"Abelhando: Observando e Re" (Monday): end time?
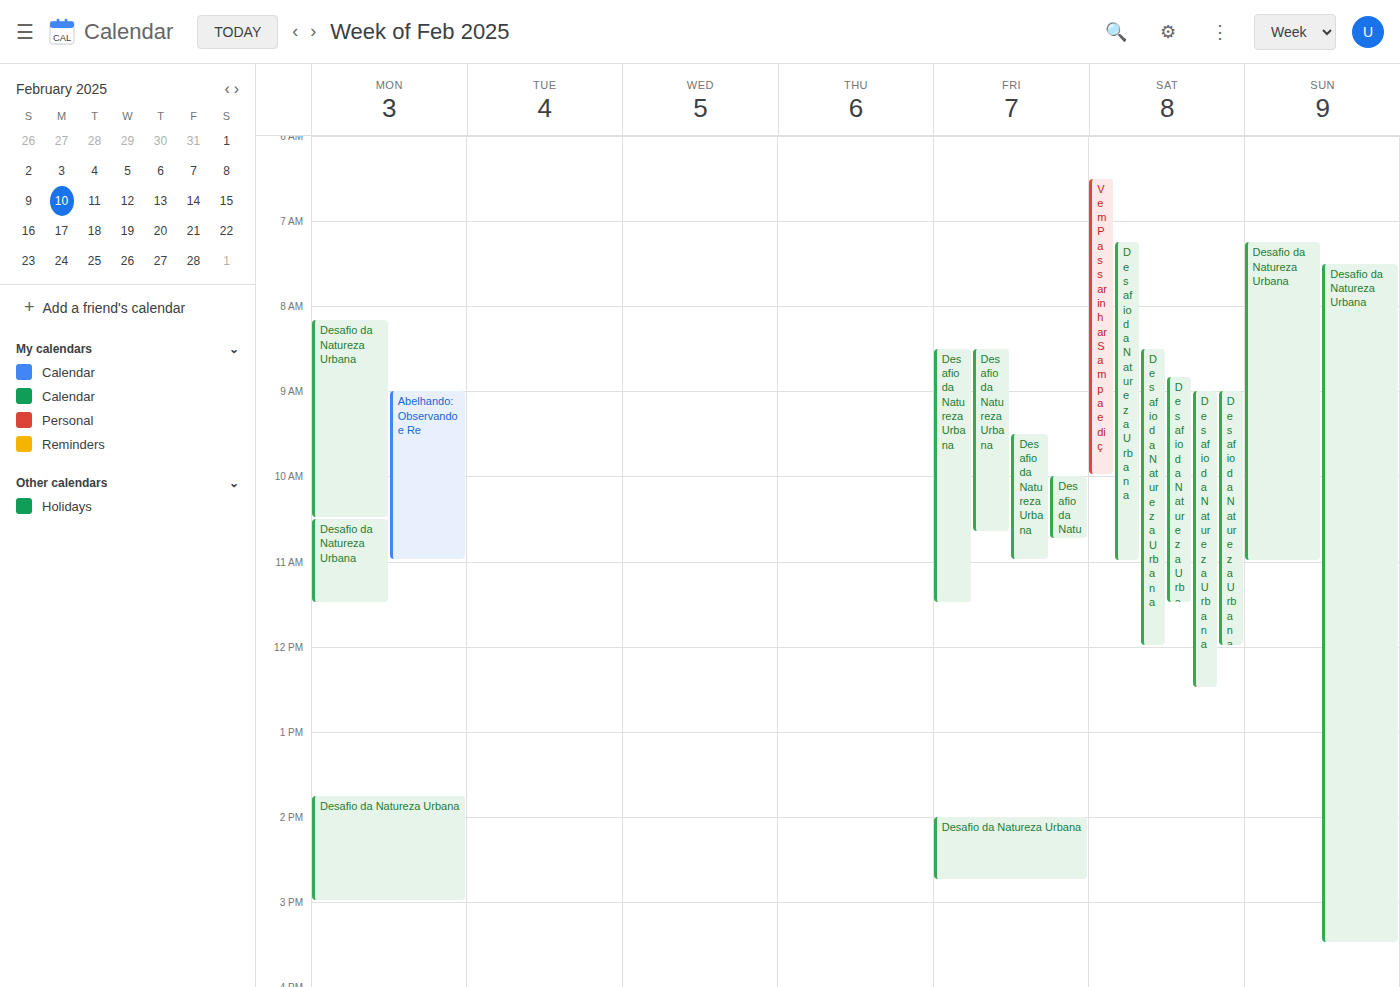
11:00 AM